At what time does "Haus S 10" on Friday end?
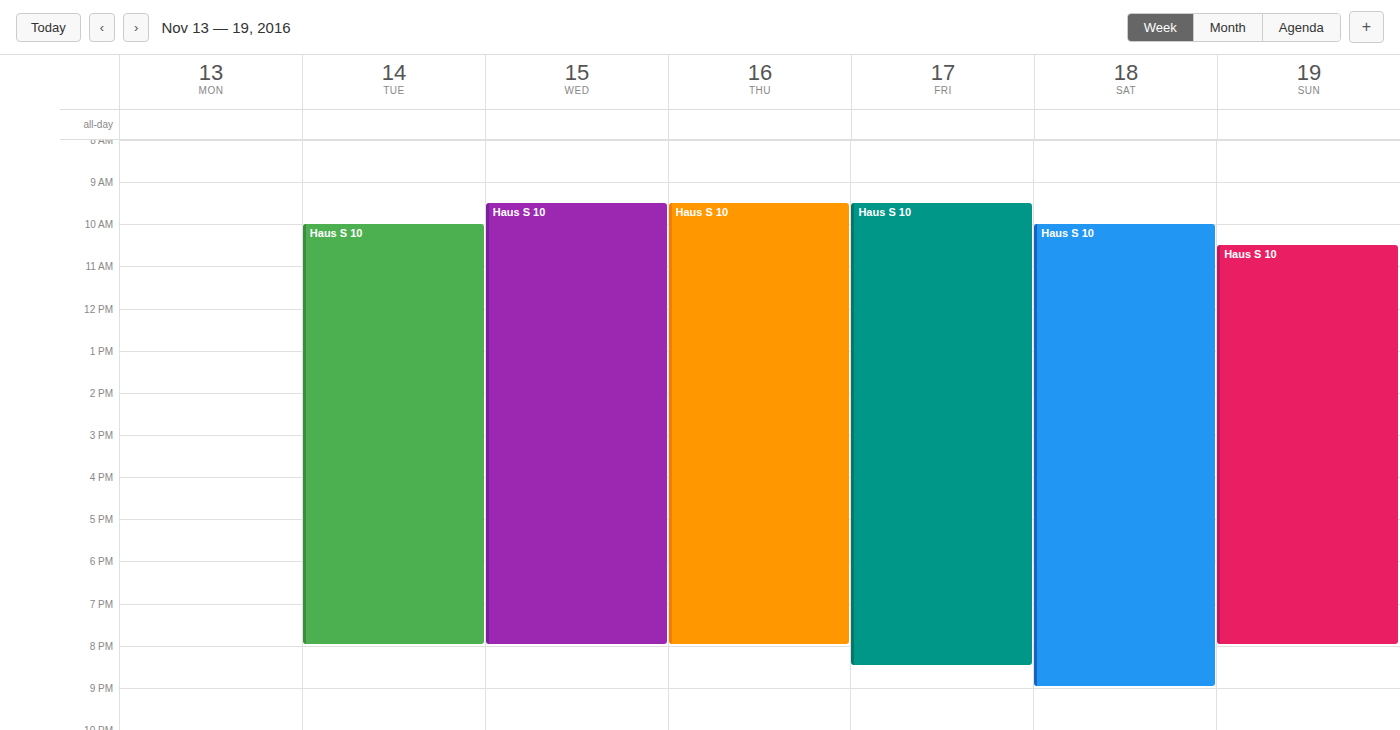
8:30 PM